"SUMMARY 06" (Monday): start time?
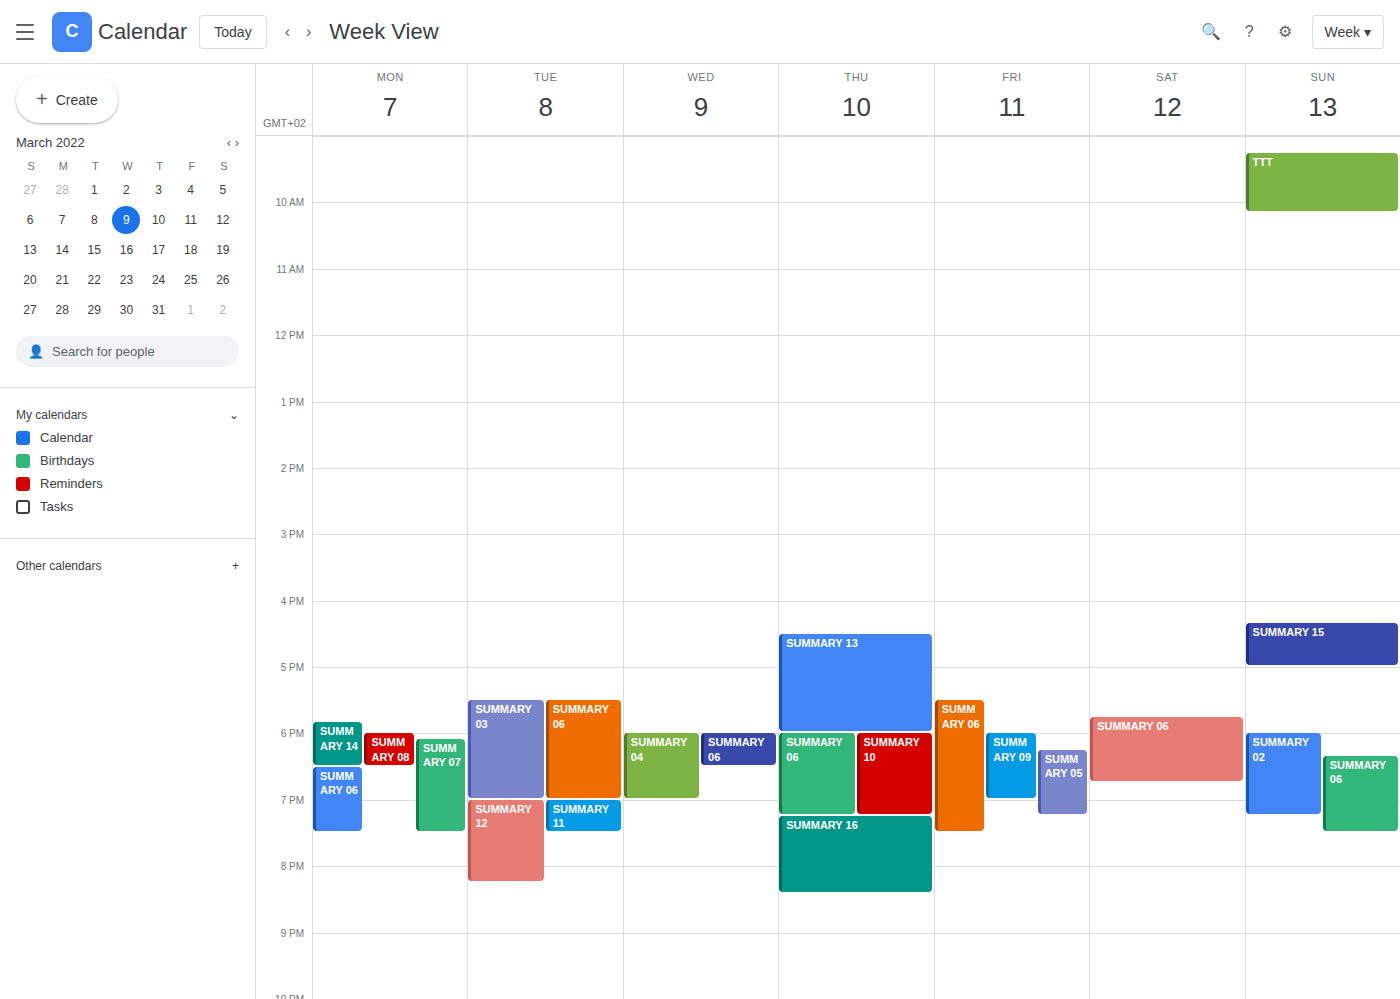
6:30 PM